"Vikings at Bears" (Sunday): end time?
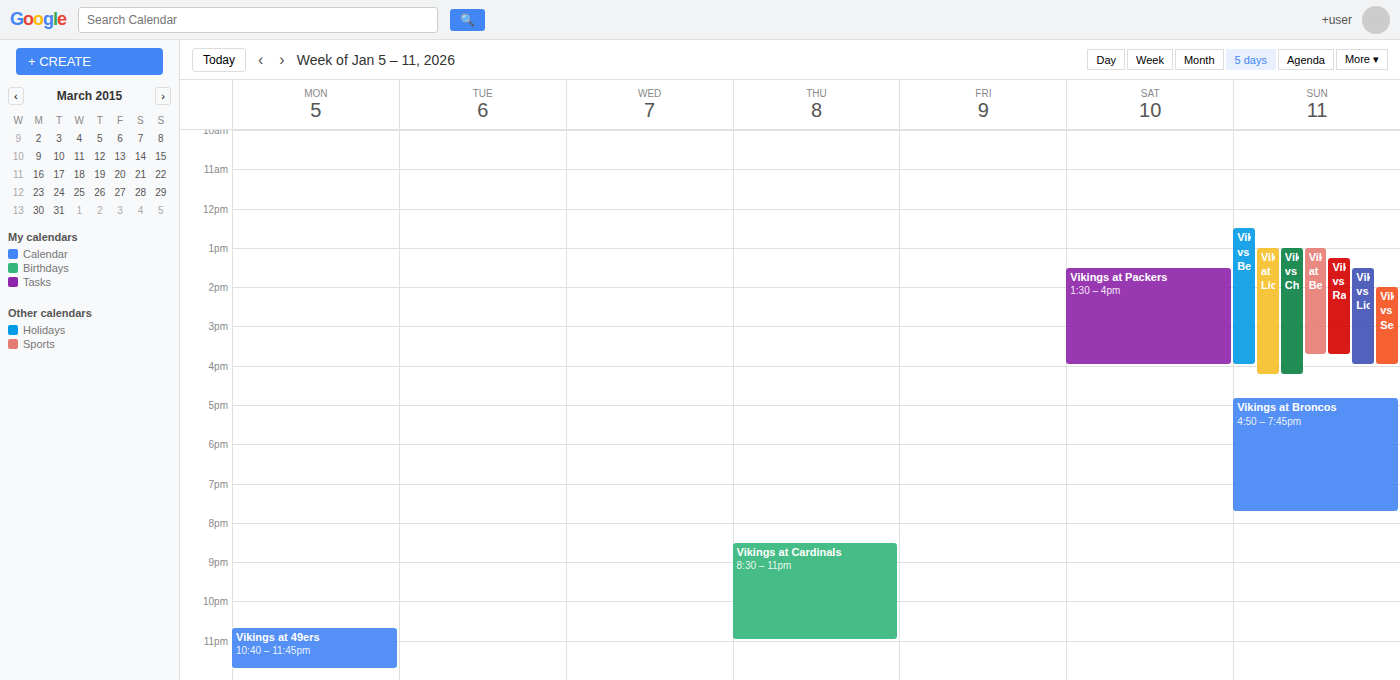
3:45 PM